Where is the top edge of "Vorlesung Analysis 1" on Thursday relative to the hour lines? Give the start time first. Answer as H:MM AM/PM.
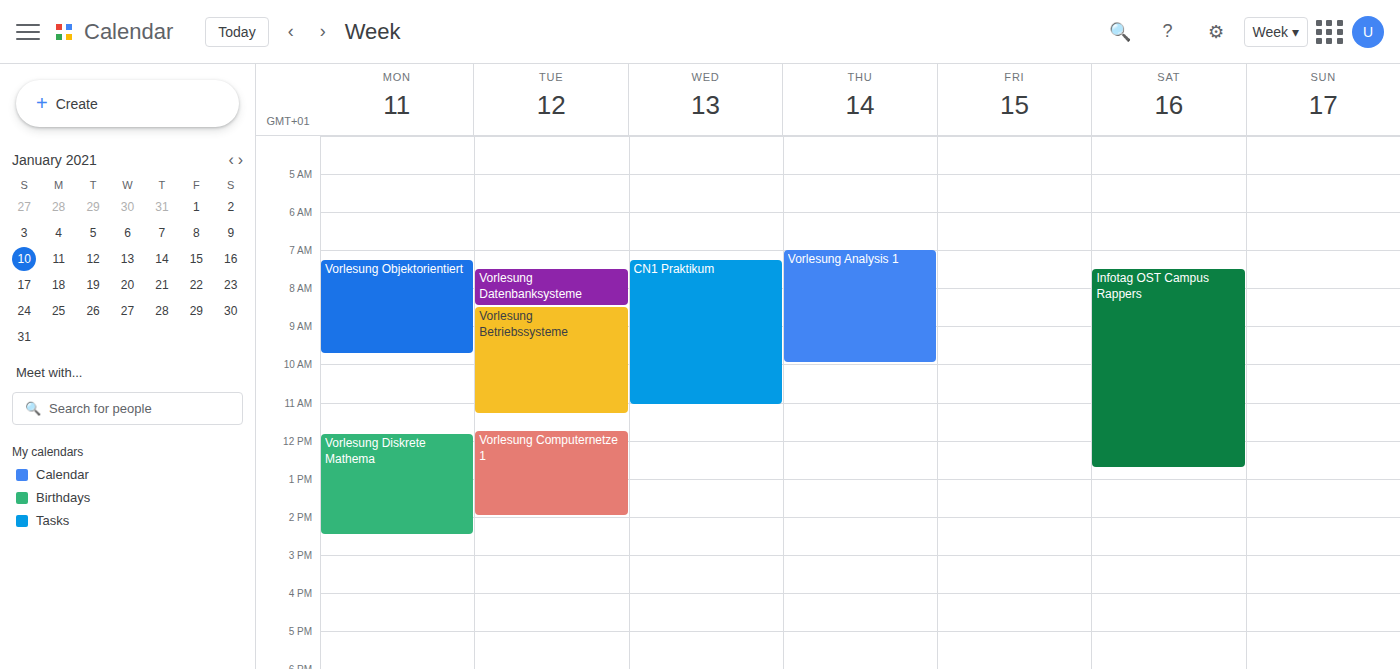
7:00 AM -- exactly on the 7 AM line.